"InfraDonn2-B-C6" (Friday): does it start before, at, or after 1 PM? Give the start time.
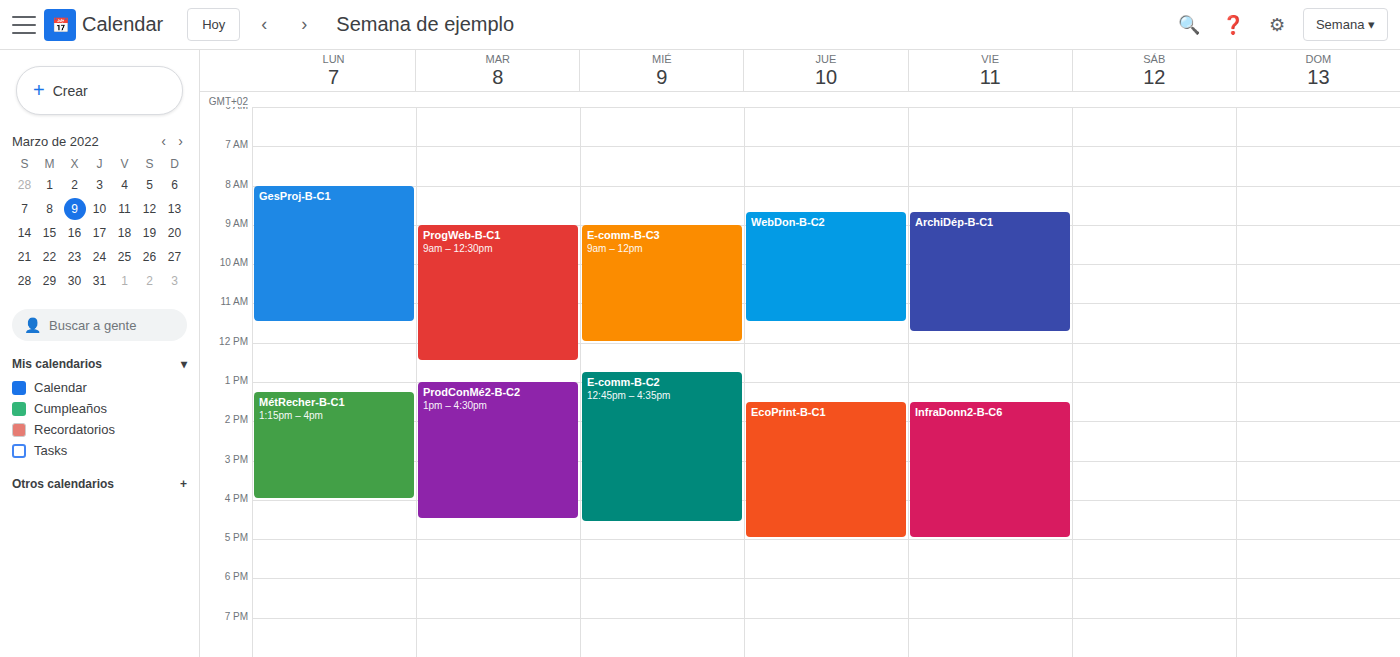
1:30 PM -- after 1 PM, 30 minutes below the 1 PM line.